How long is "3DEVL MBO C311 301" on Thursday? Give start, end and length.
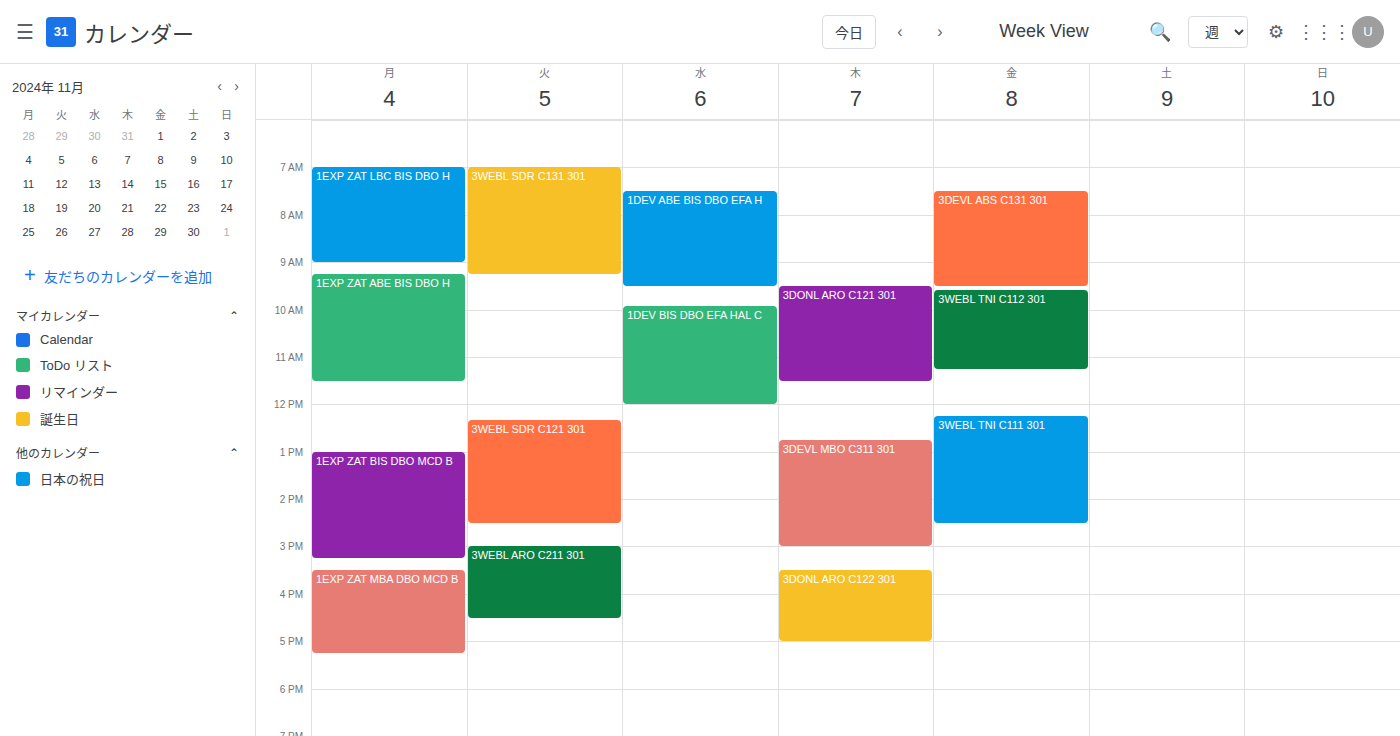
12:45 PM to 3:00 PM, 2 hours 15 minutes